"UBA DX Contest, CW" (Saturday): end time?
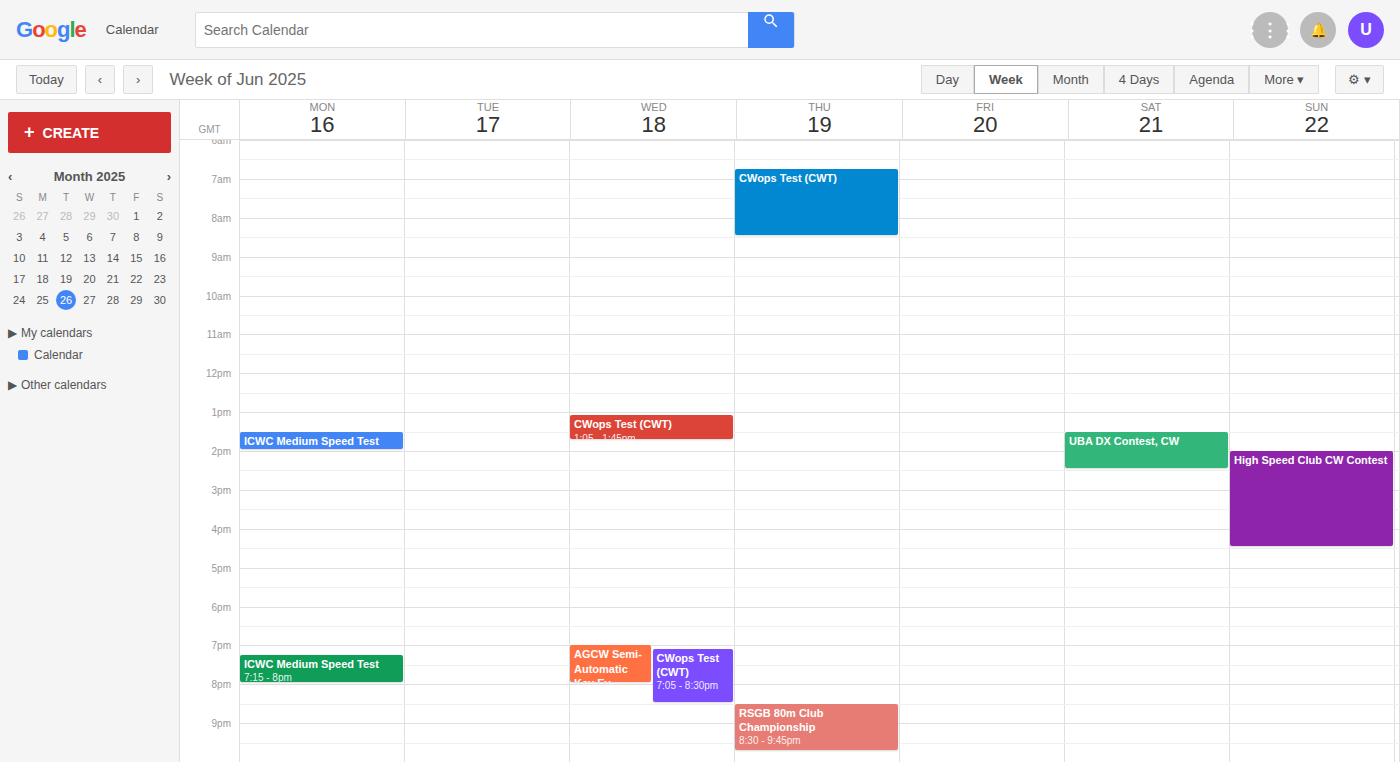
2:30 PM